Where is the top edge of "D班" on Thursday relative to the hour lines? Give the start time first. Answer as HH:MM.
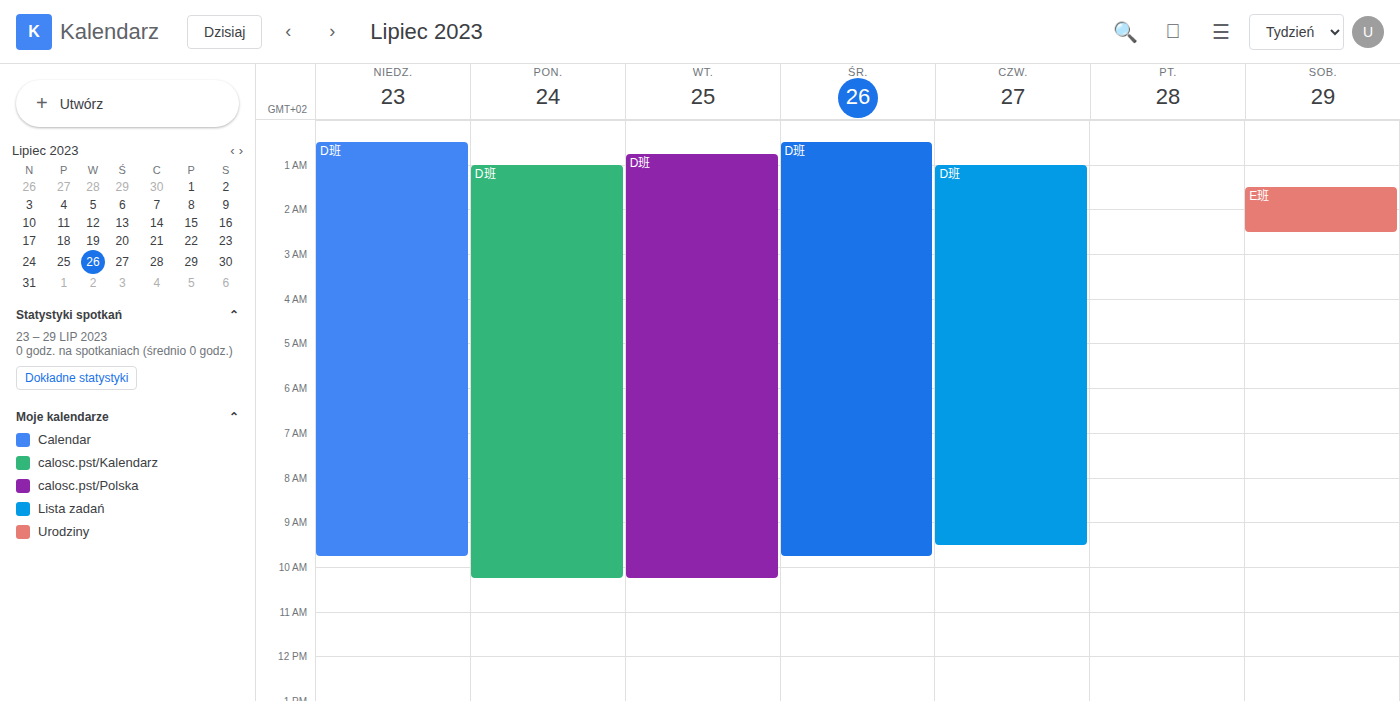
01:00 -- exactly on the 01:00 line.